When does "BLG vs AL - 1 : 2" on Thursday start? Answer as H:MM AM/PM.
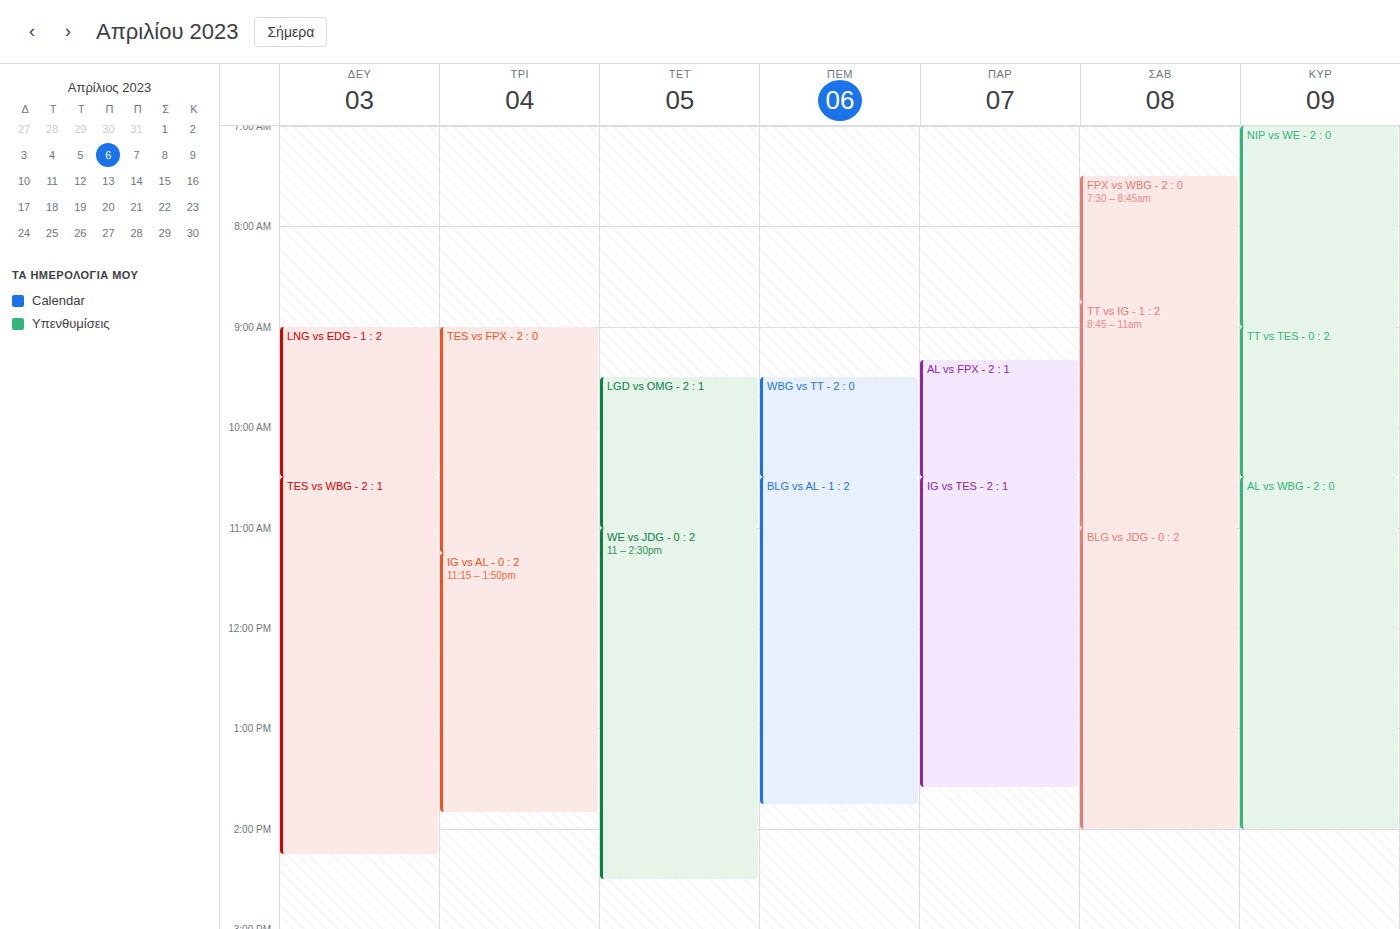
10:30 AM